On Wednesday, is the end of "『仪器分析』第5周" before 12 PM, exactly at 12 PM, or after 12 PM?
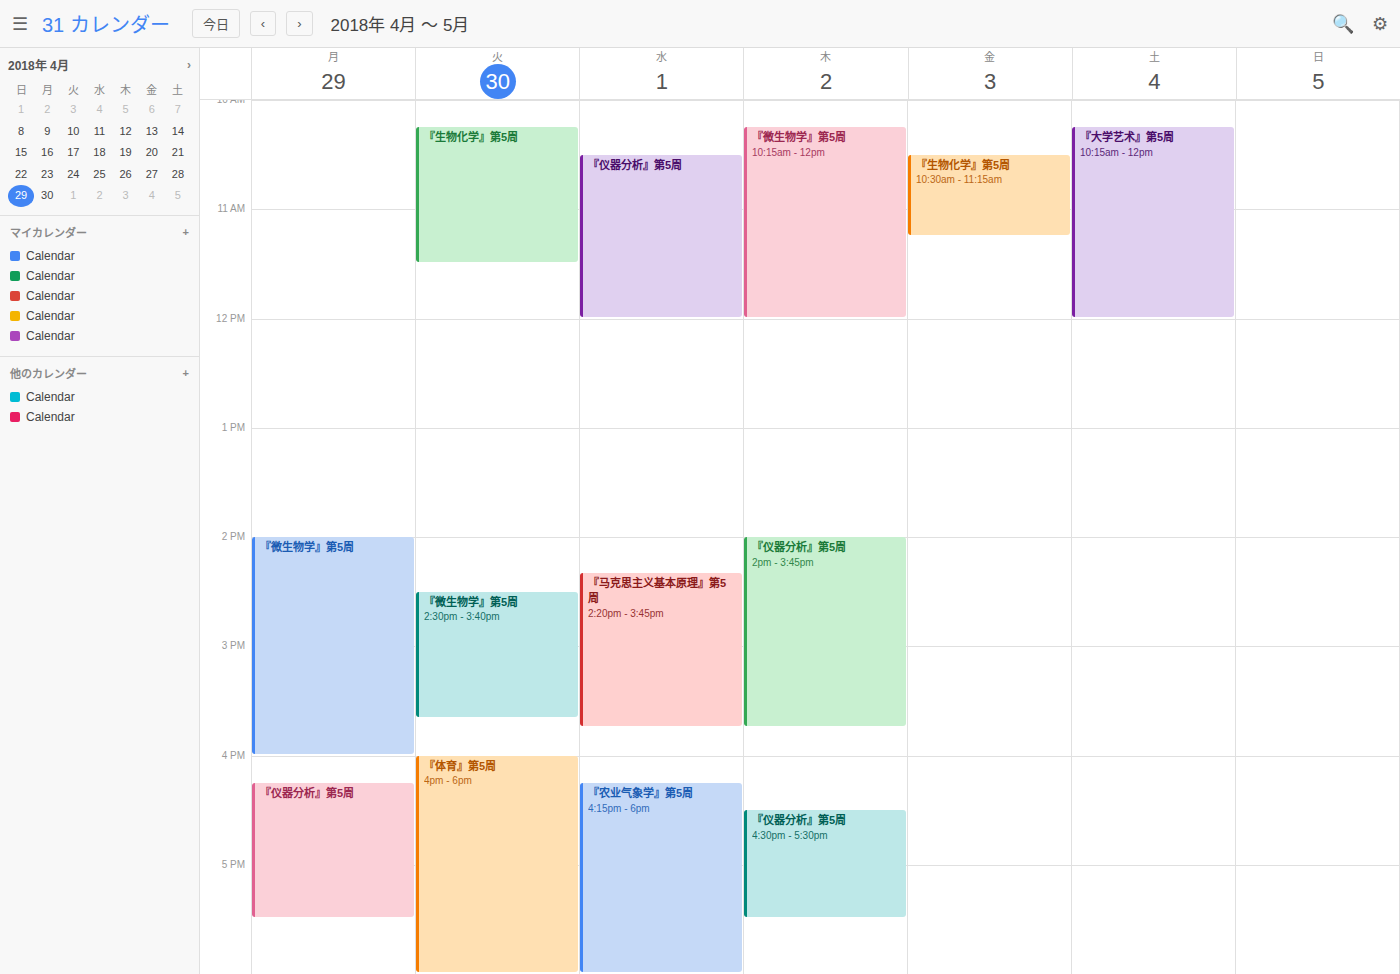
12:00 PM -- exactly at 12 PM, on the 12 PM line.